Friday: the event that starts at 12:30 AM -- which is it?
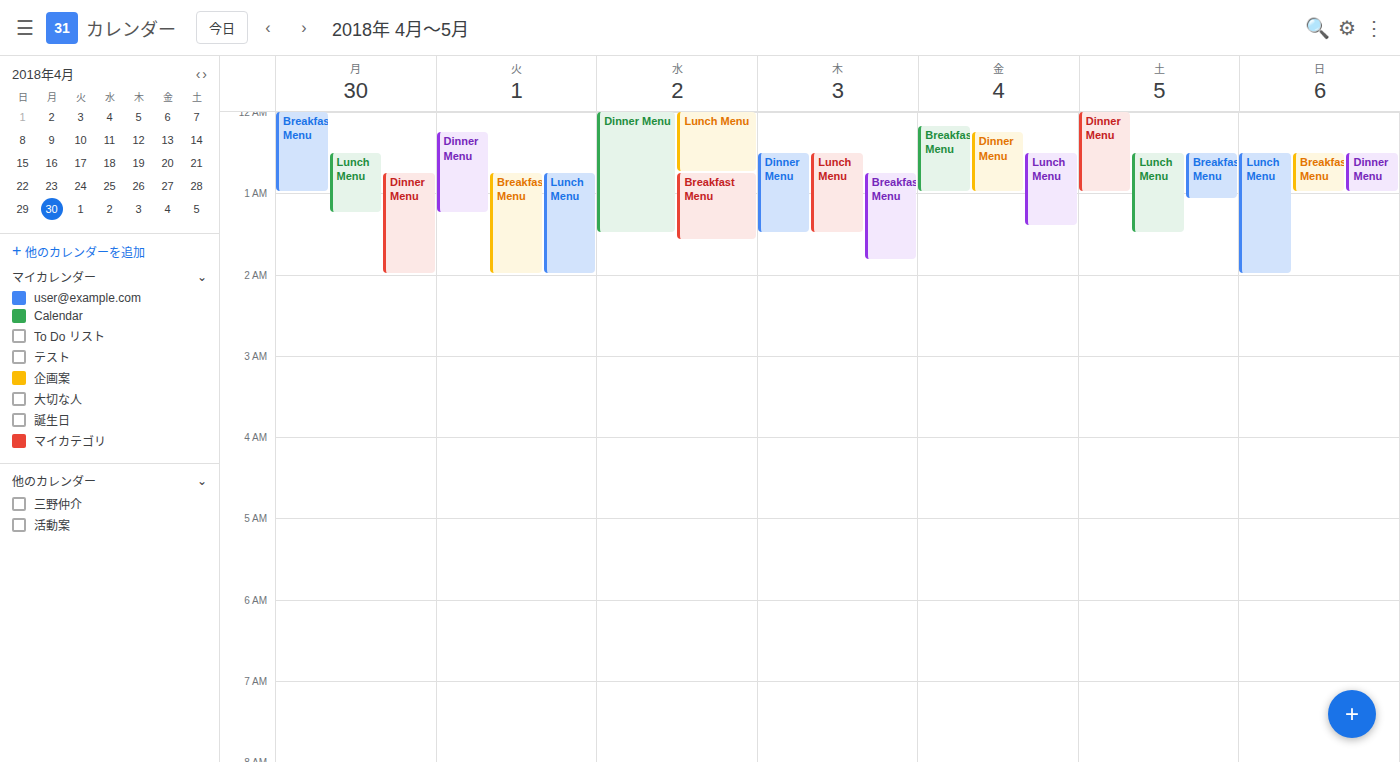
"Lunch Menu"